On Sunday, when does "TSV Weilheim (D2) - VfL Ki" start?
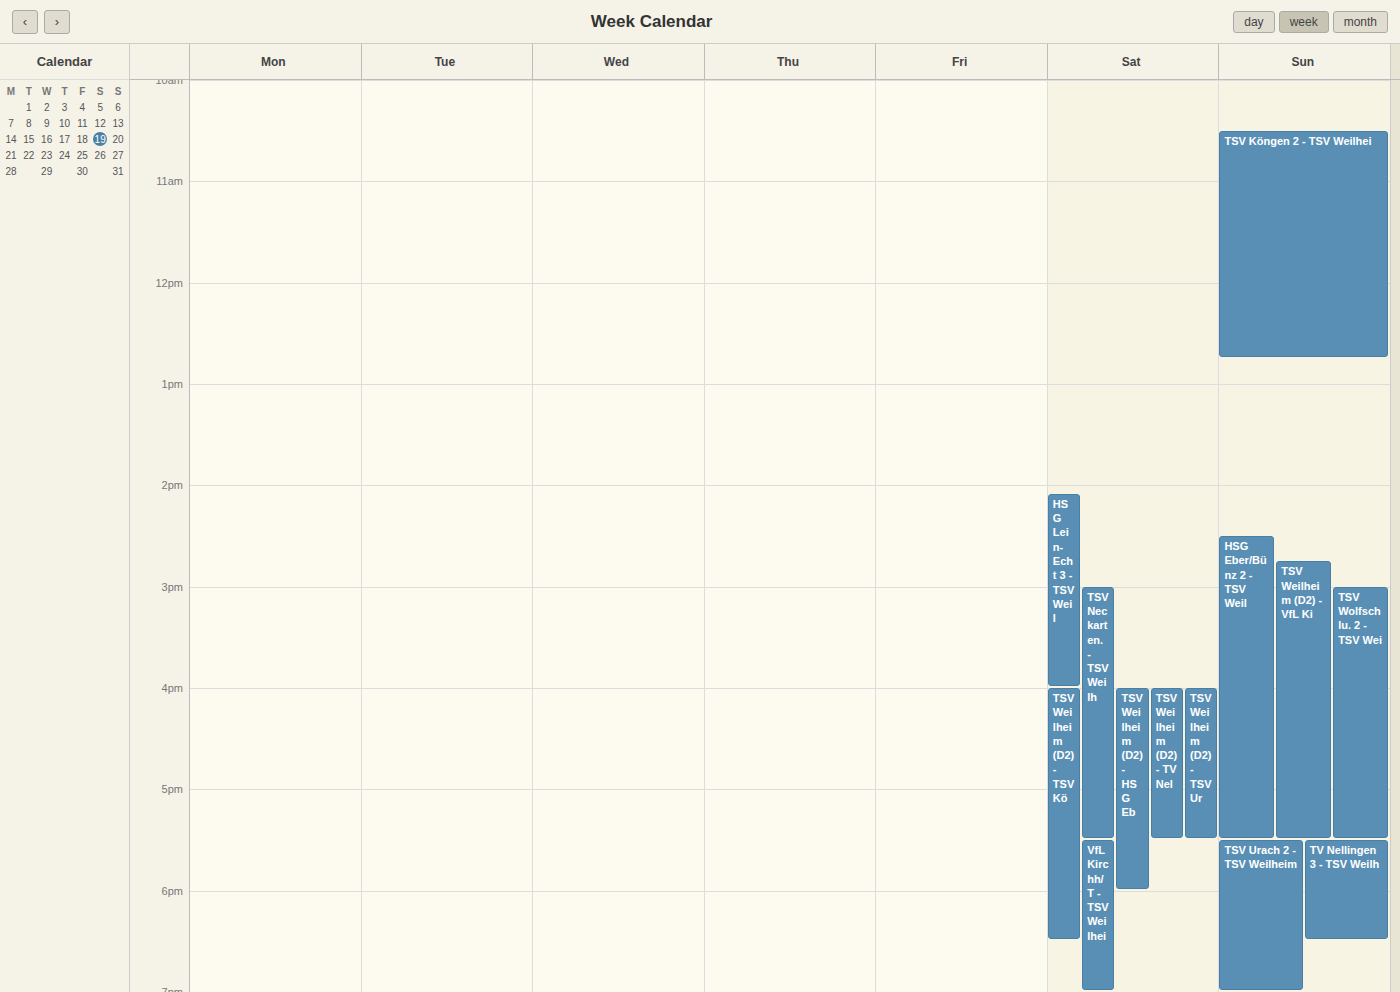
2:45 PM